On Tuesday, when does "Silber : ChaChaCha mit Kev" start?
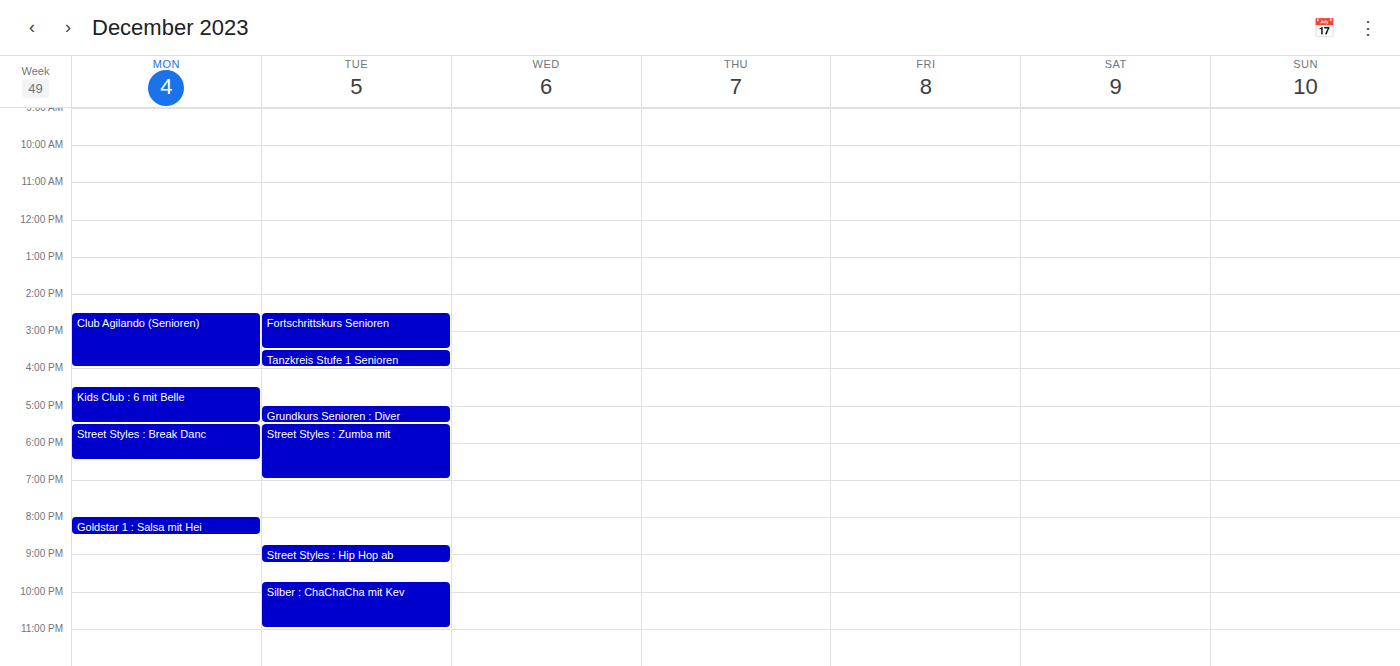
9:45 PM